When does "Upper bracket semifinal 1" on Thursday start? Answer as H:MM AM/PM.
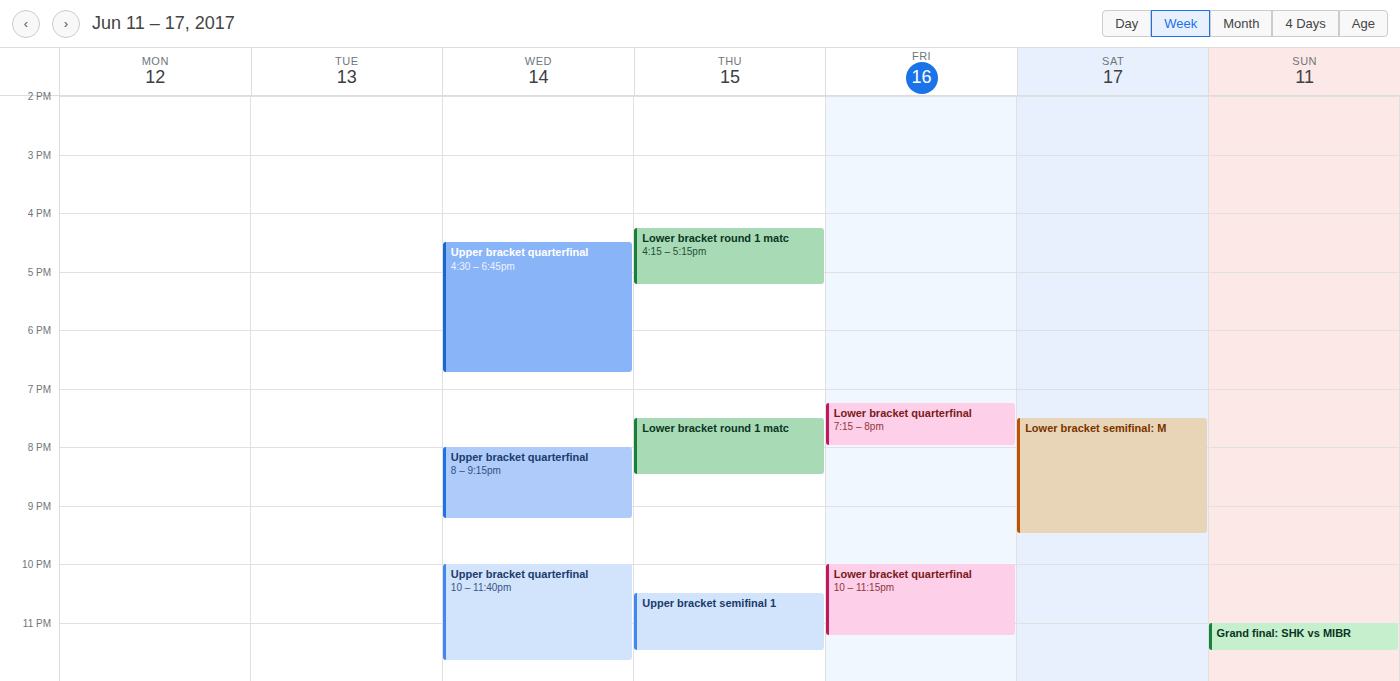
10:30 PM